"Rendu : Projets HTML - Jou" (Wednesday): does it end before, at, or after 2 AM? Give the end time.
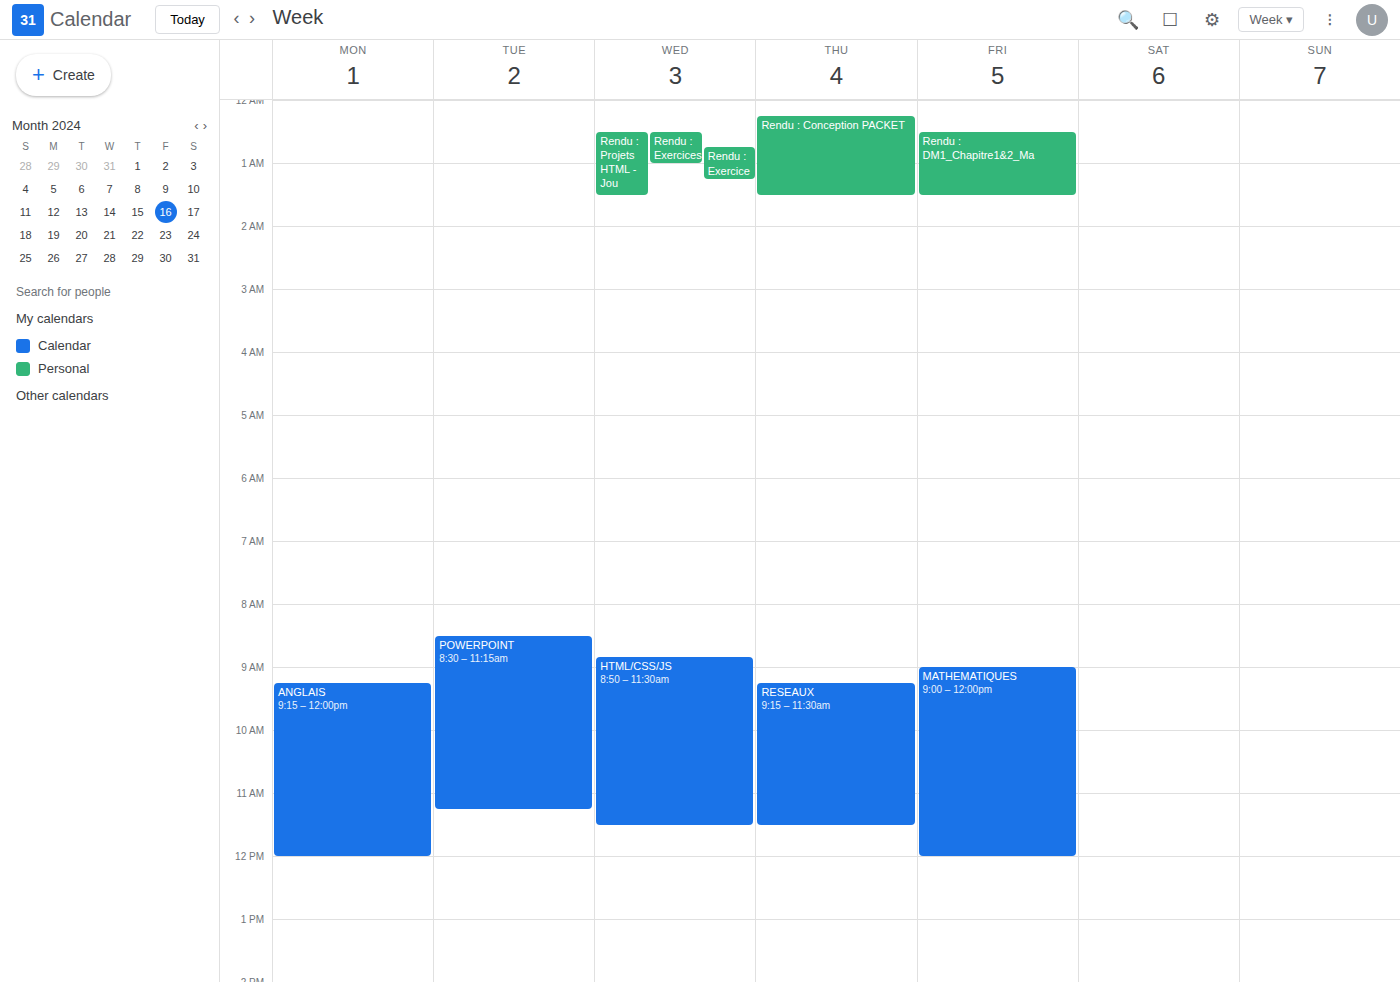
1:30 AM -- before 2 AM, 30 minutes above the 2 AM line.